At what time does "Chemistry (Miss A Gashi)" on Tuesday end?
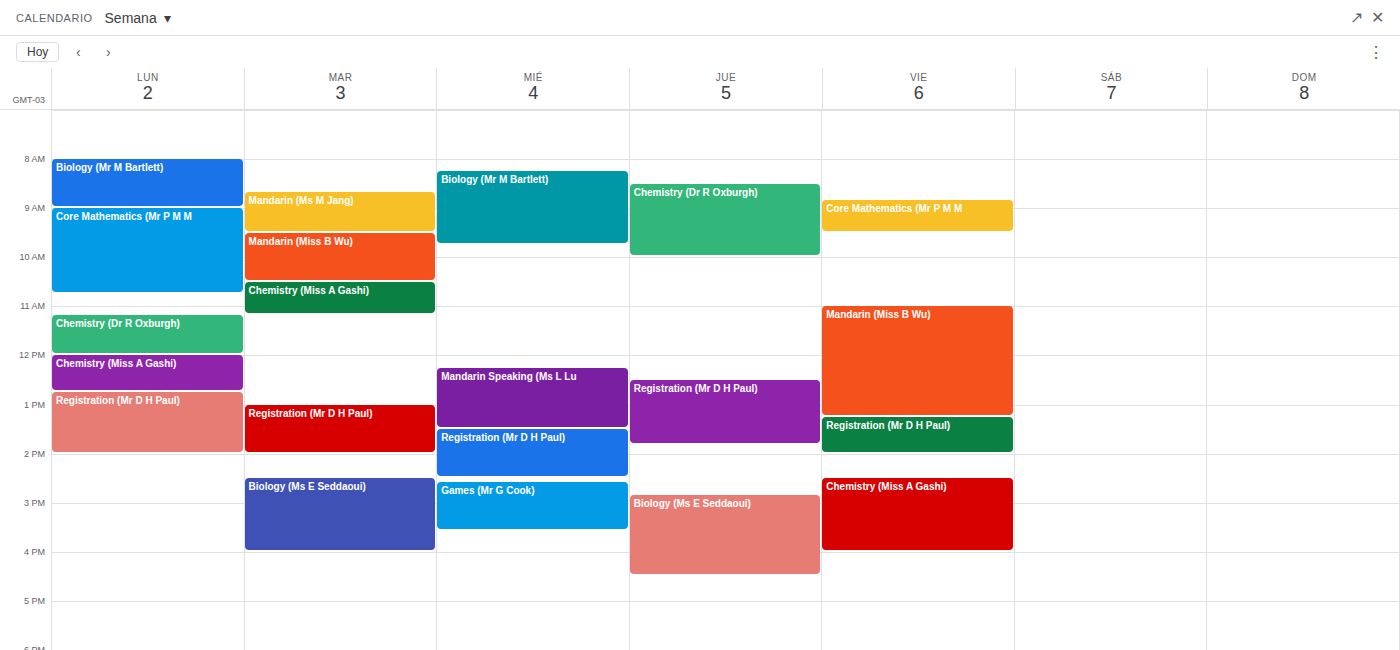
11:10